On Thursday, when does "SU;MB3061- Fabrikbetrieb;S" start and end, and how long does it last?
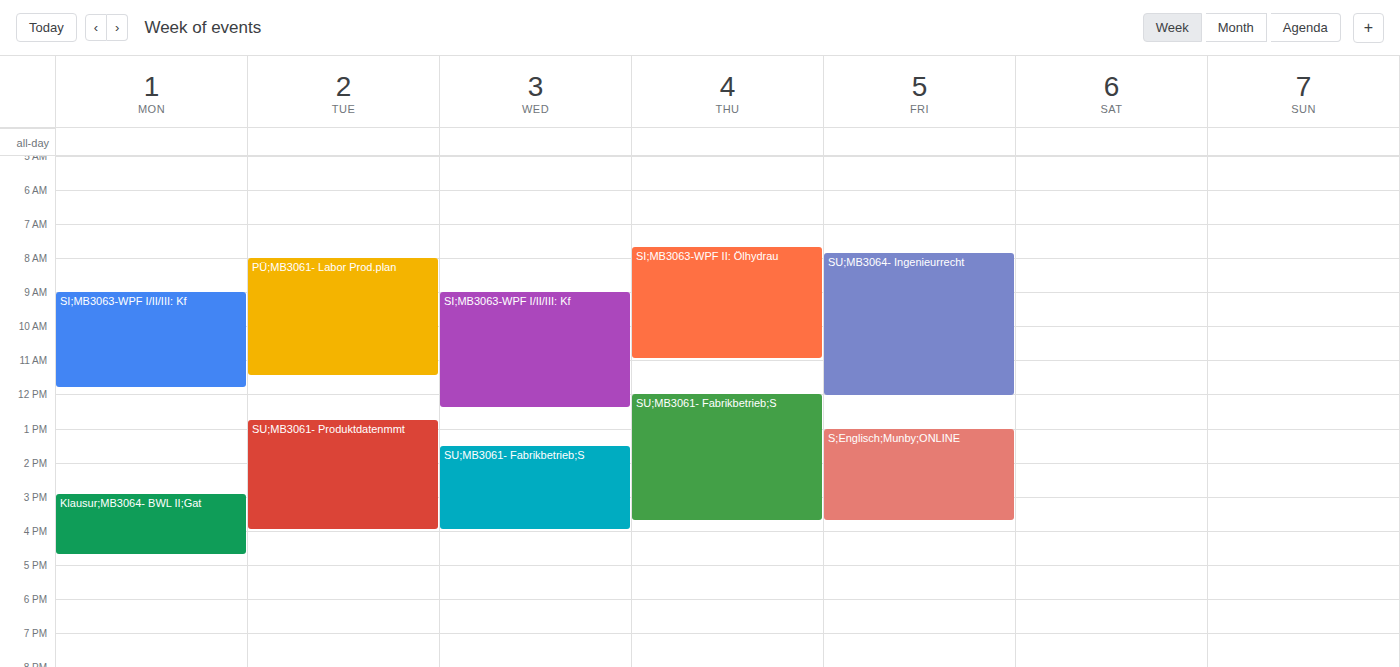
12:00 PM to 3:45 PM, 3 hours 45 minutes